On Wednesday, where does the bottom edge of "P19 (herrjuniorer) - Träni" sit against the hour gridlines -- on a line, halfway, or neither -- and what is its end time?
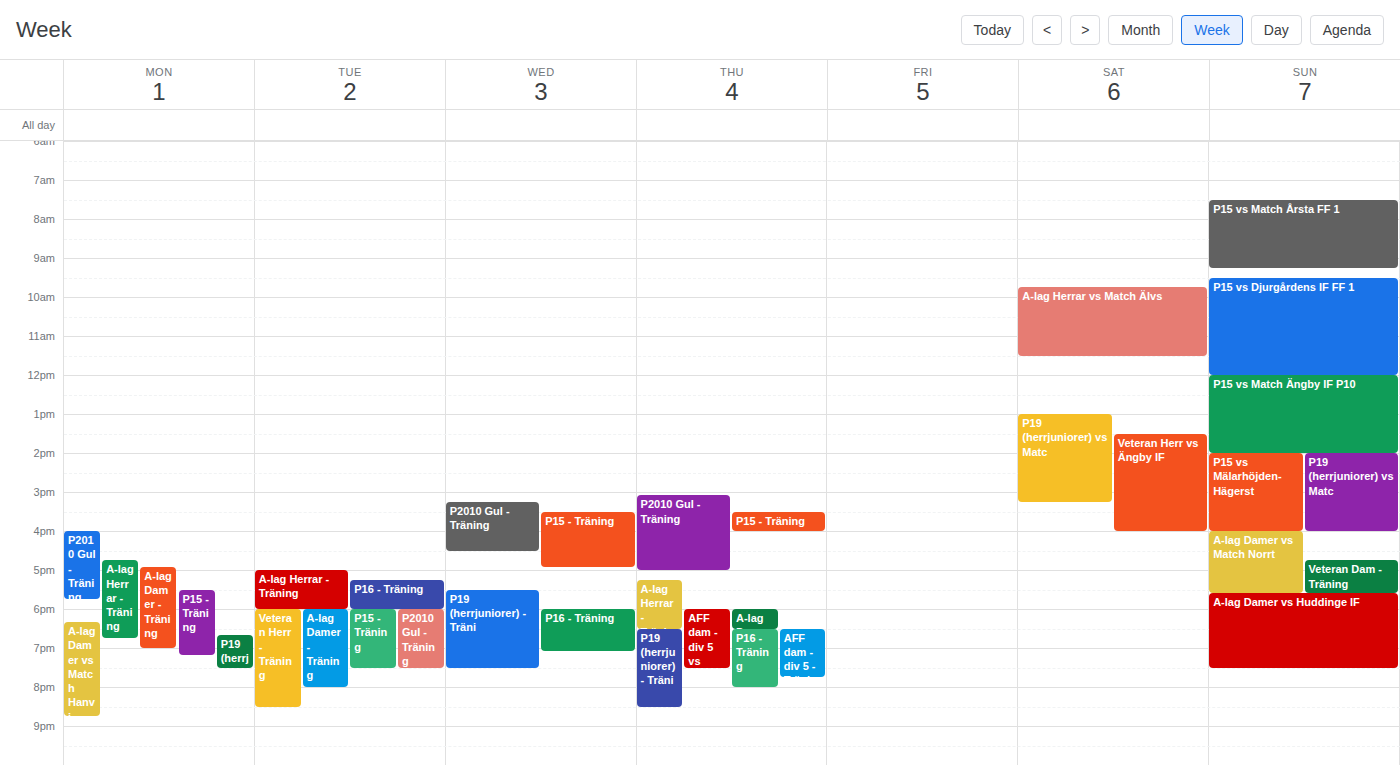
7:30 PM -- halfway between the 7 PM and 8 PM lines.